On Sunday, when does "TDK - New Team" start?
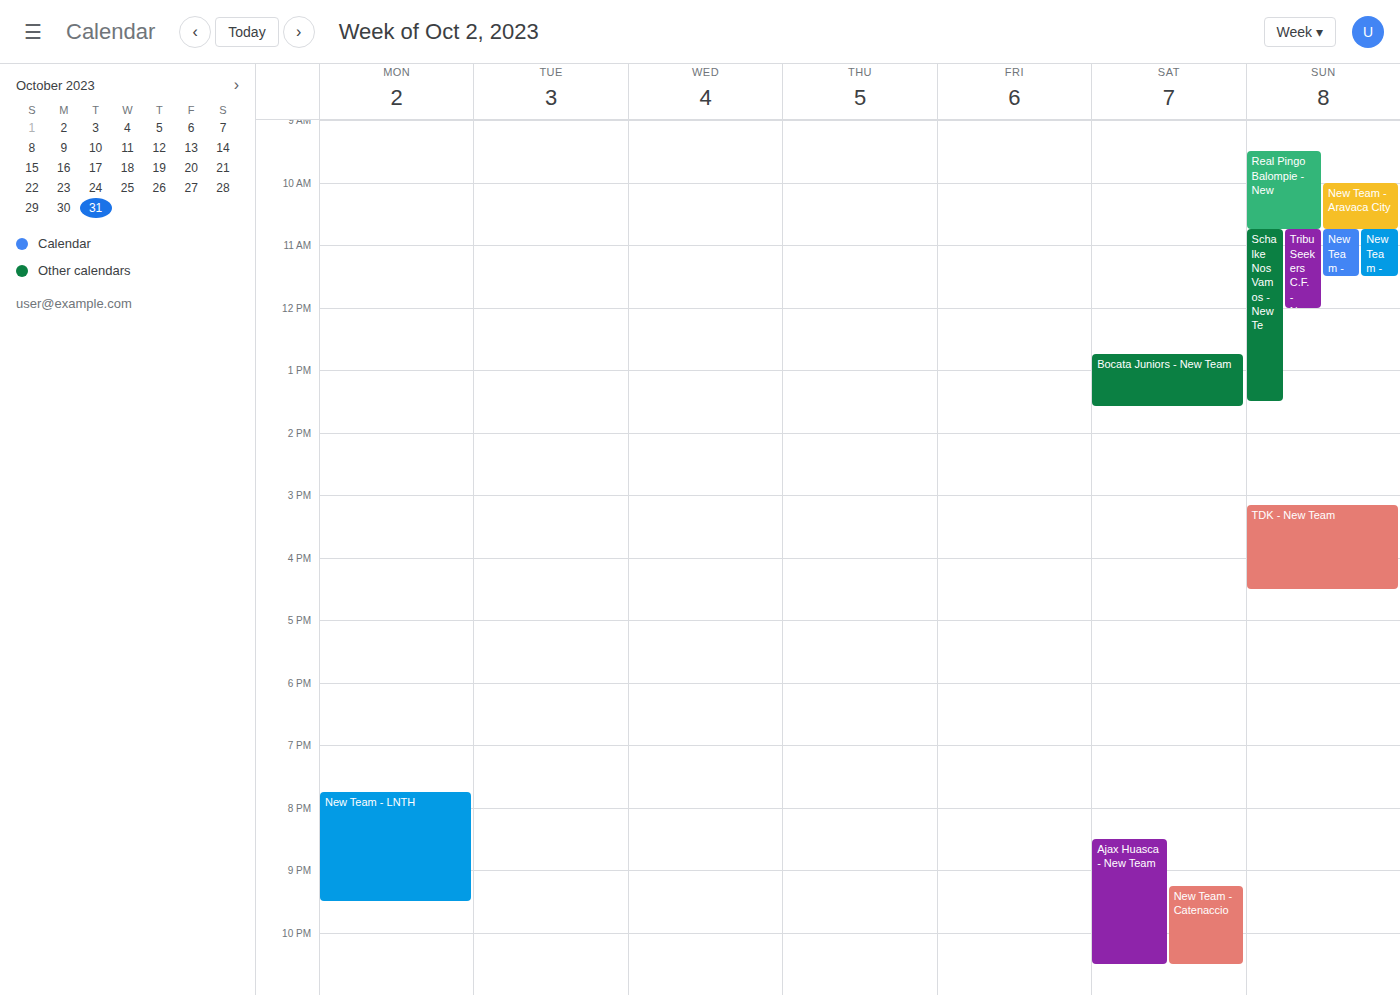
3:10 PM